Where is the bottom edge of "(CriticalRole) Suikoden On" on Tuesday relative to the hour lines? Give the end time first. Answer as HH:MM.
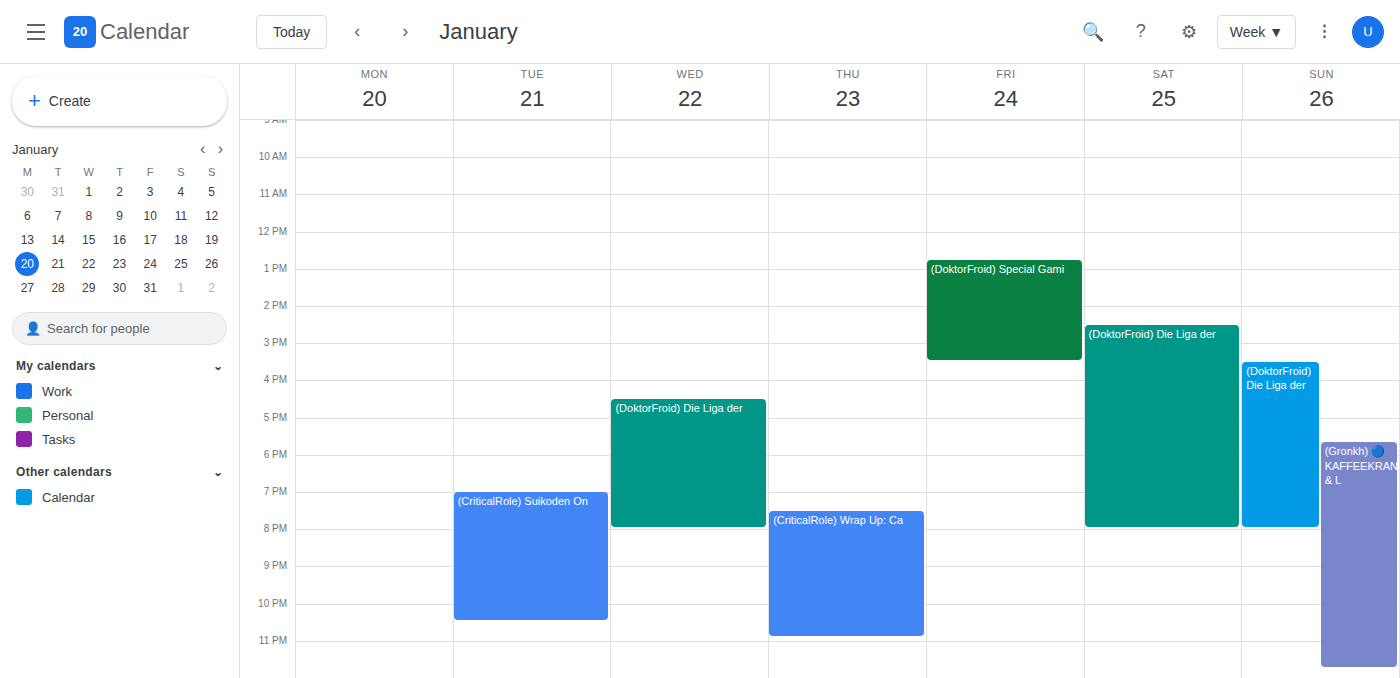
22:30 -- halfway between the 22:00 and 23:00 lines.